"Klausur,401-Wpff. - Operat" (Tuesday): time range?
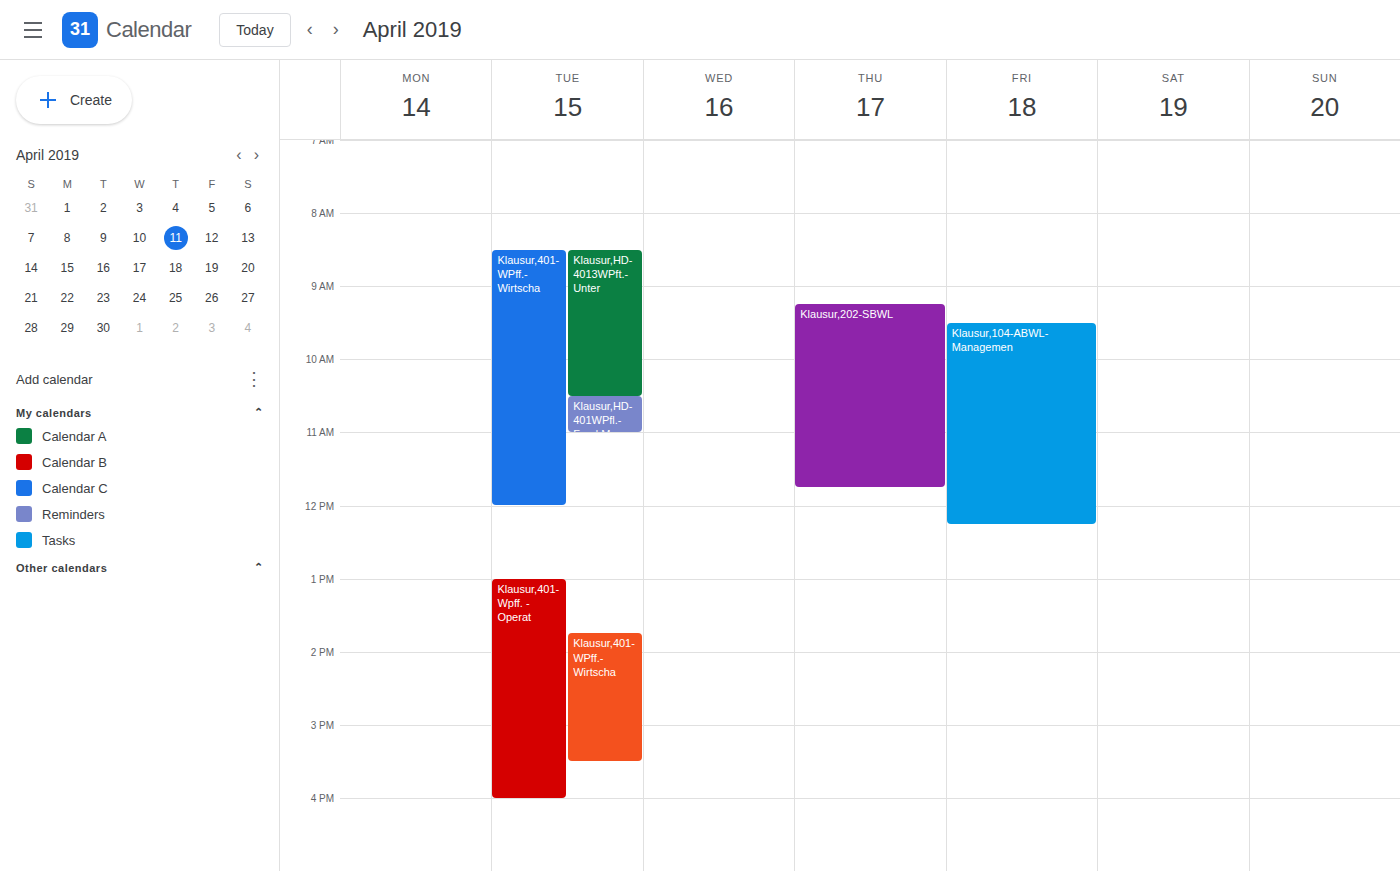
1:00 PM to 4:00 PM